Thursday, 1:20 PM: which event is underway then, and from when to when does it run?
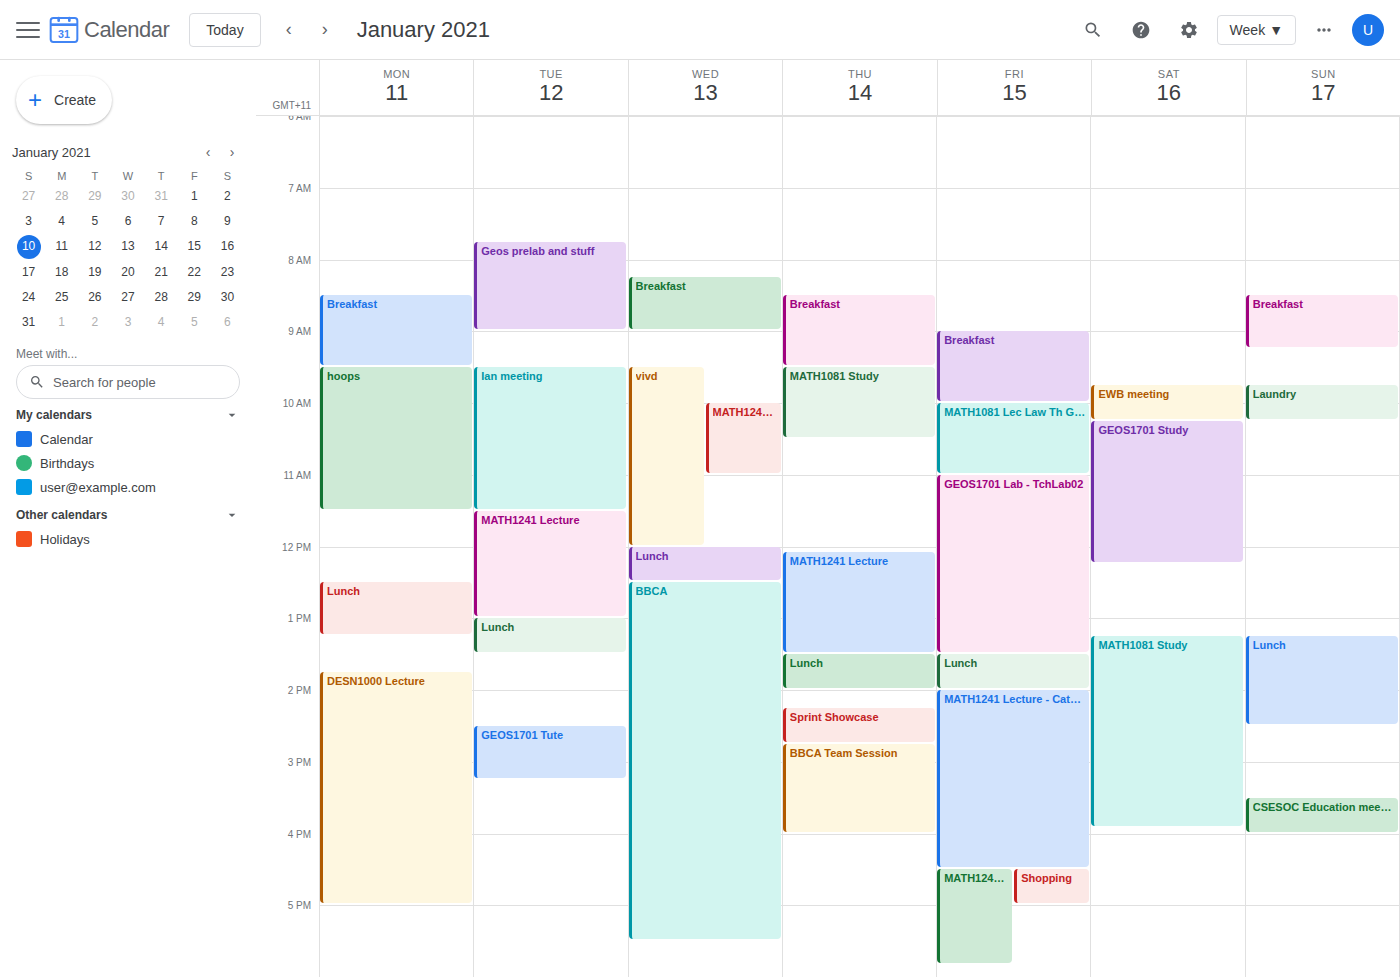
"MATH1241 Lecture", 12:05 PM to 1:30 PM